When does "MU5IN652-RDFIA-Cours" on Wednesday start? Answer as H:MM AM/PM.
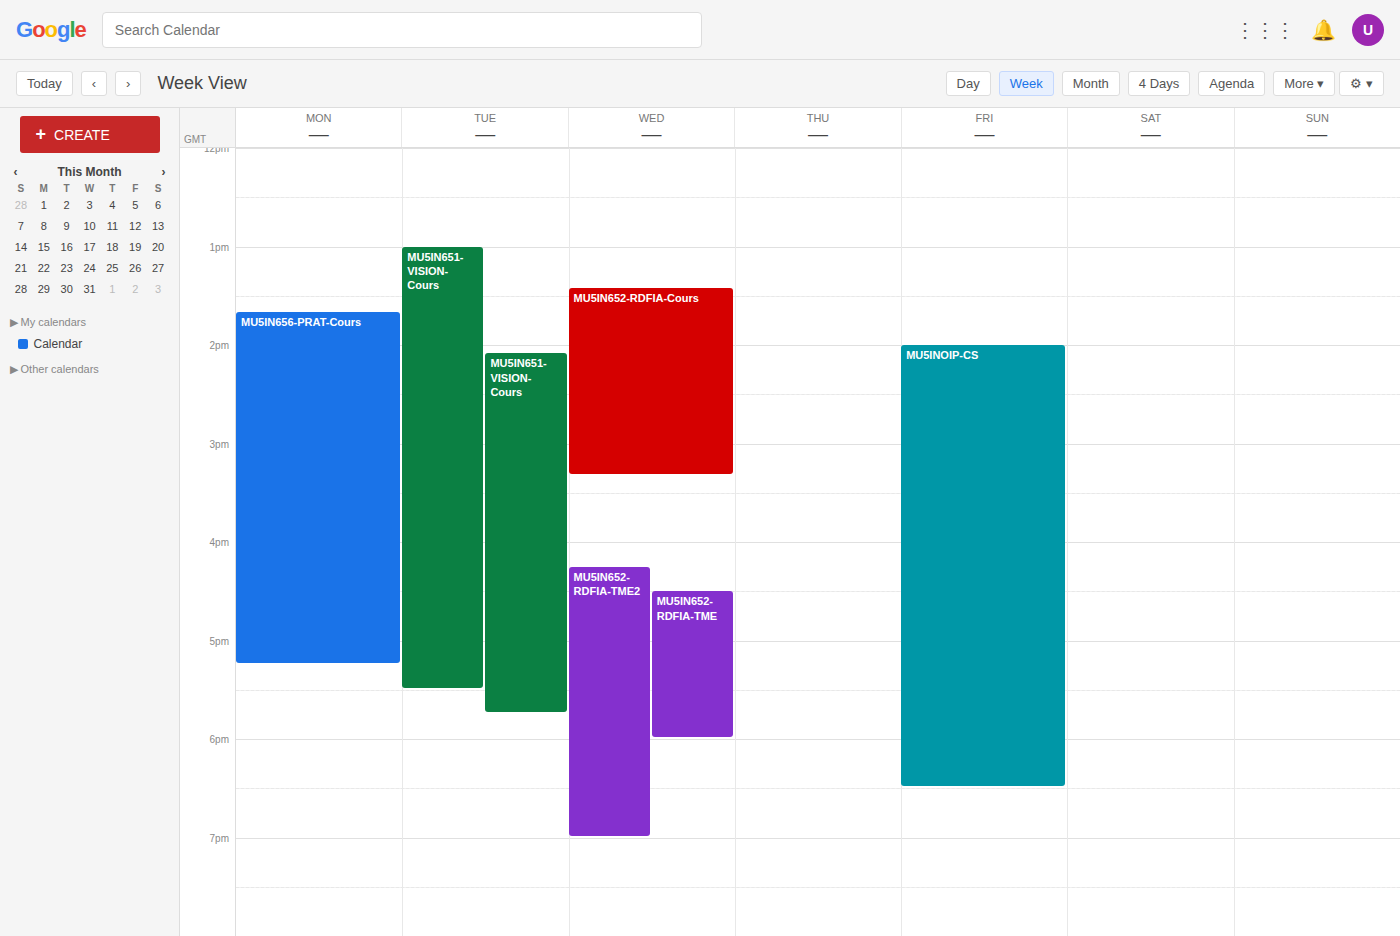
1:25 PM